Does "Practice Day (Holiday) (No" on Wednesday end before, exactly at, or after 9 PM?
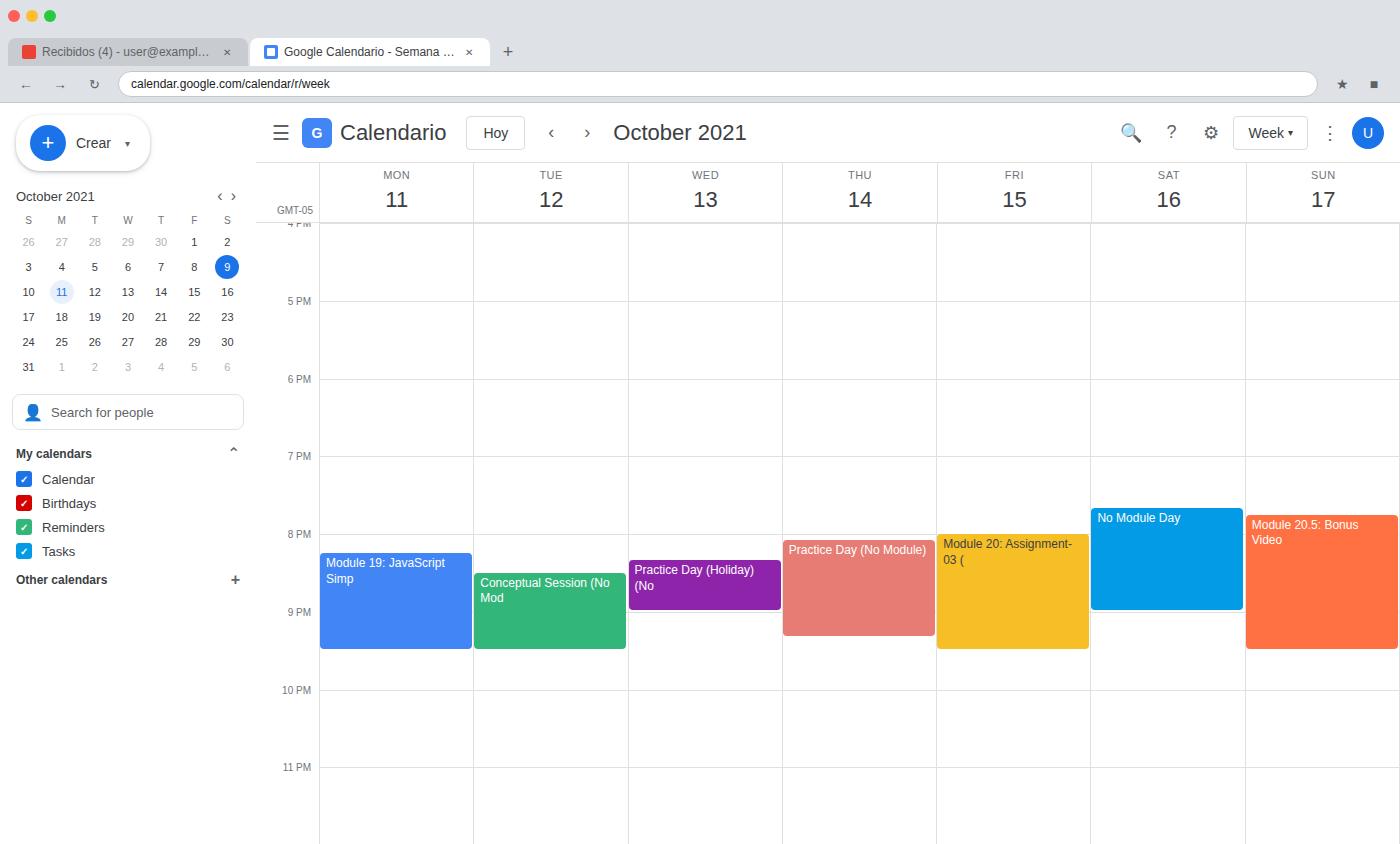
9:00 PM -- exactly at 9 PM, on the 9 PM line.